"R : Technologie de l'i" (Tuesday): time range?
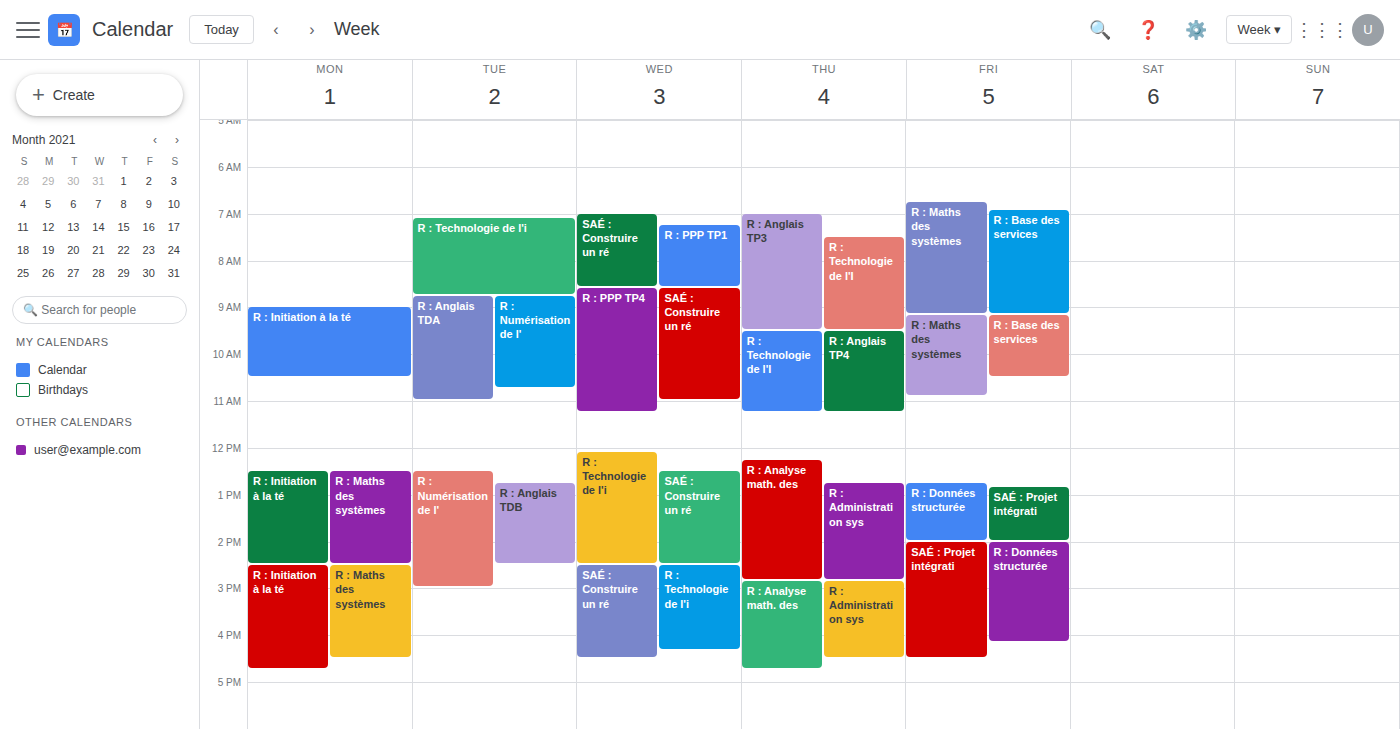
7:05 AM to 8:45 AM